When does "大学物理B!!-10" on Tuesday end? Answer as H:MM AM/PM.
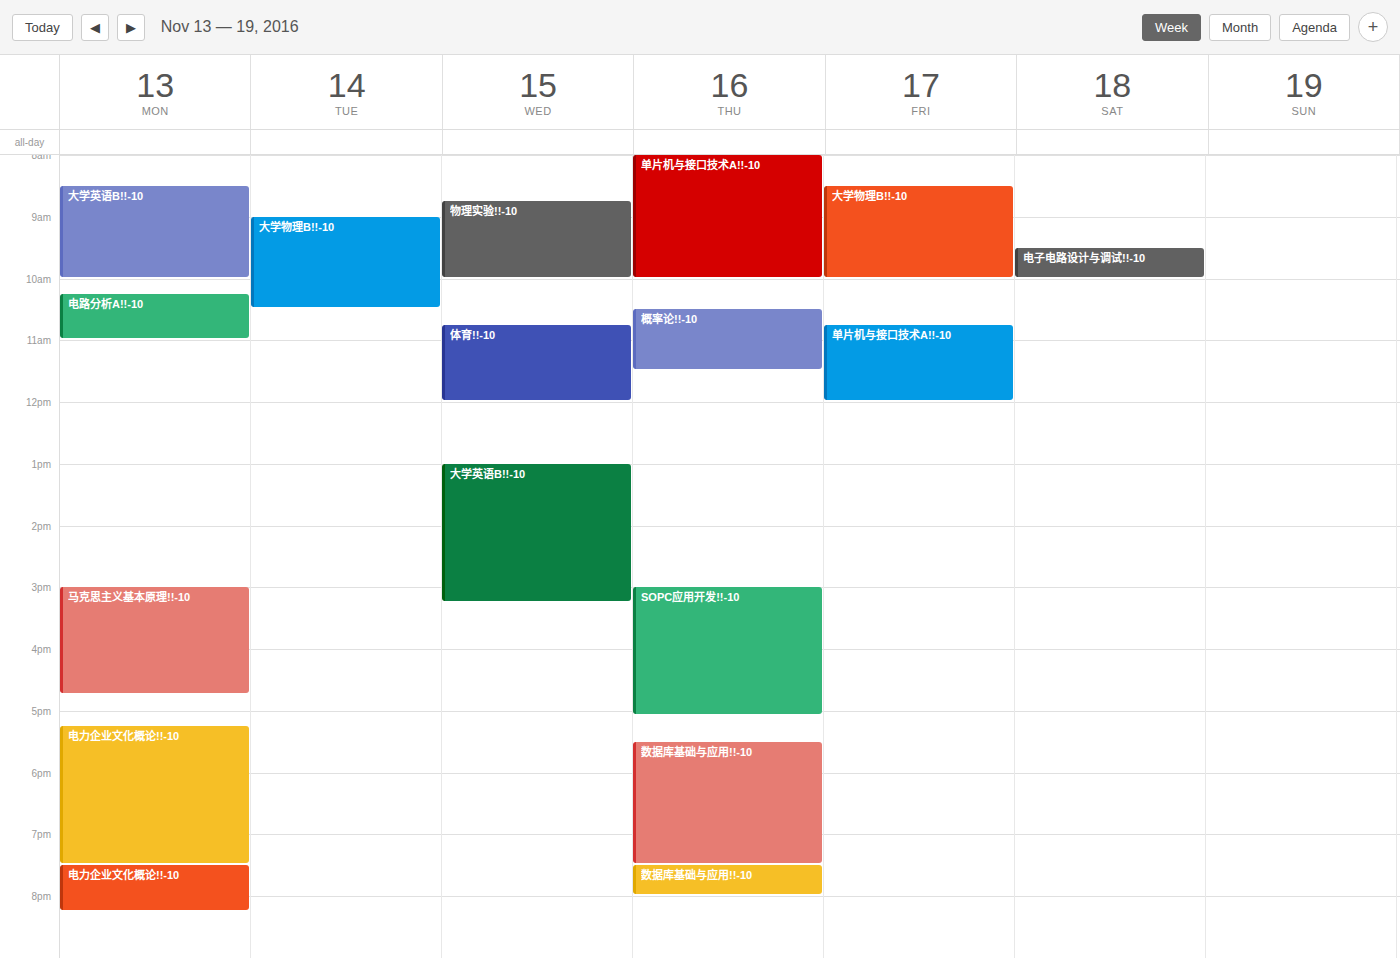
10:30 AM